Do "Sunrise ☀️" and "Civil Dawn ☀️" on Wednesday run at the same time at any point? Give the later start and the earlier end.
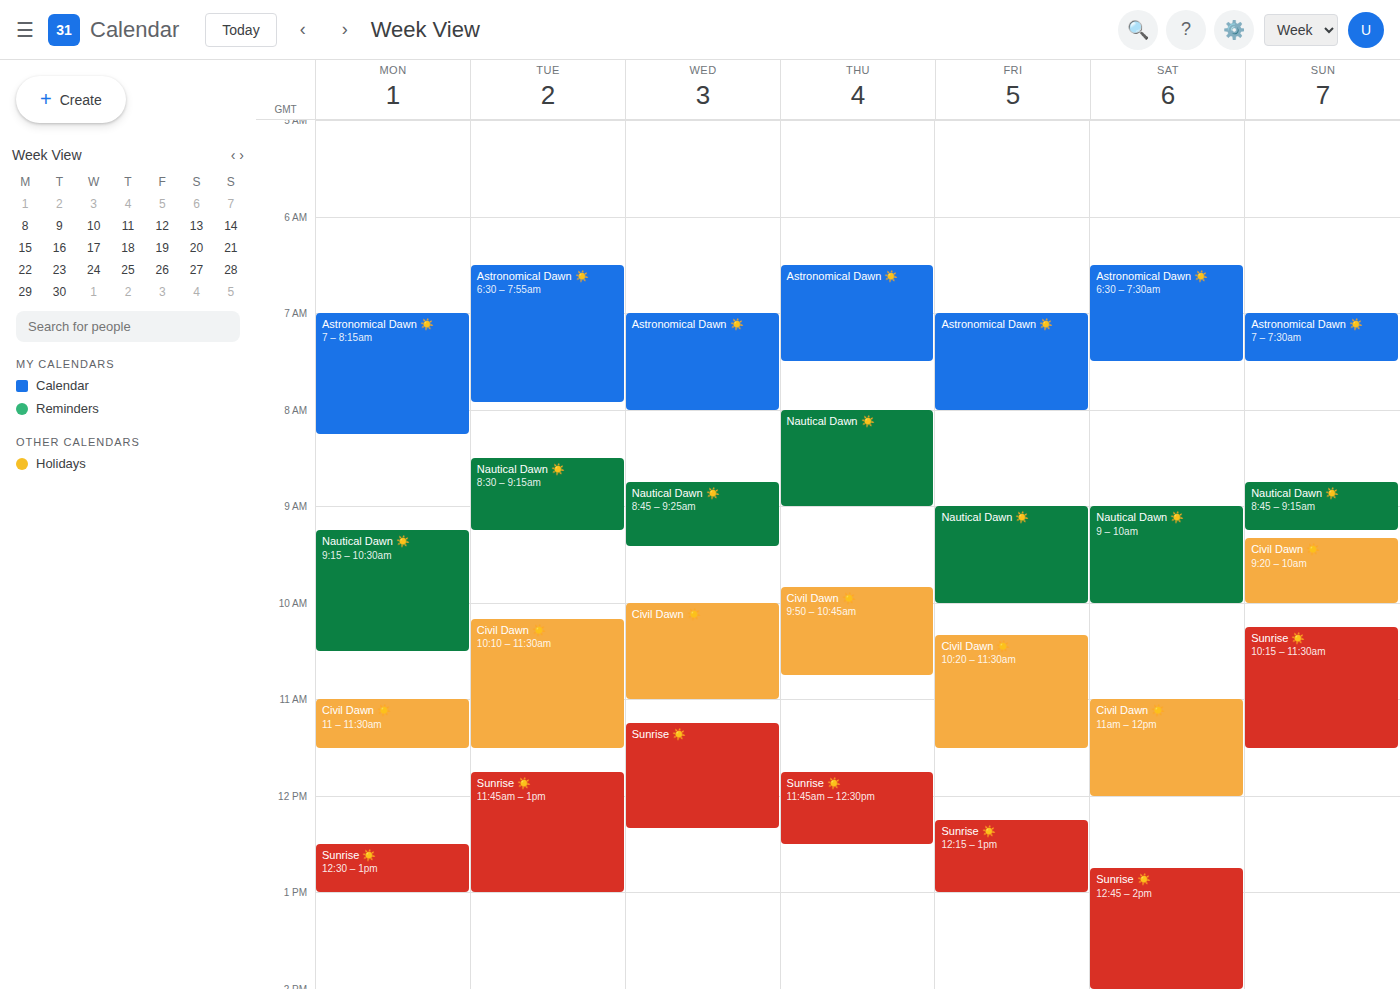
"Civil Dawn ☀️" ends at 11:00 AM and "Sunrise ☀️" starts at 11:15 AM -- no overlap.